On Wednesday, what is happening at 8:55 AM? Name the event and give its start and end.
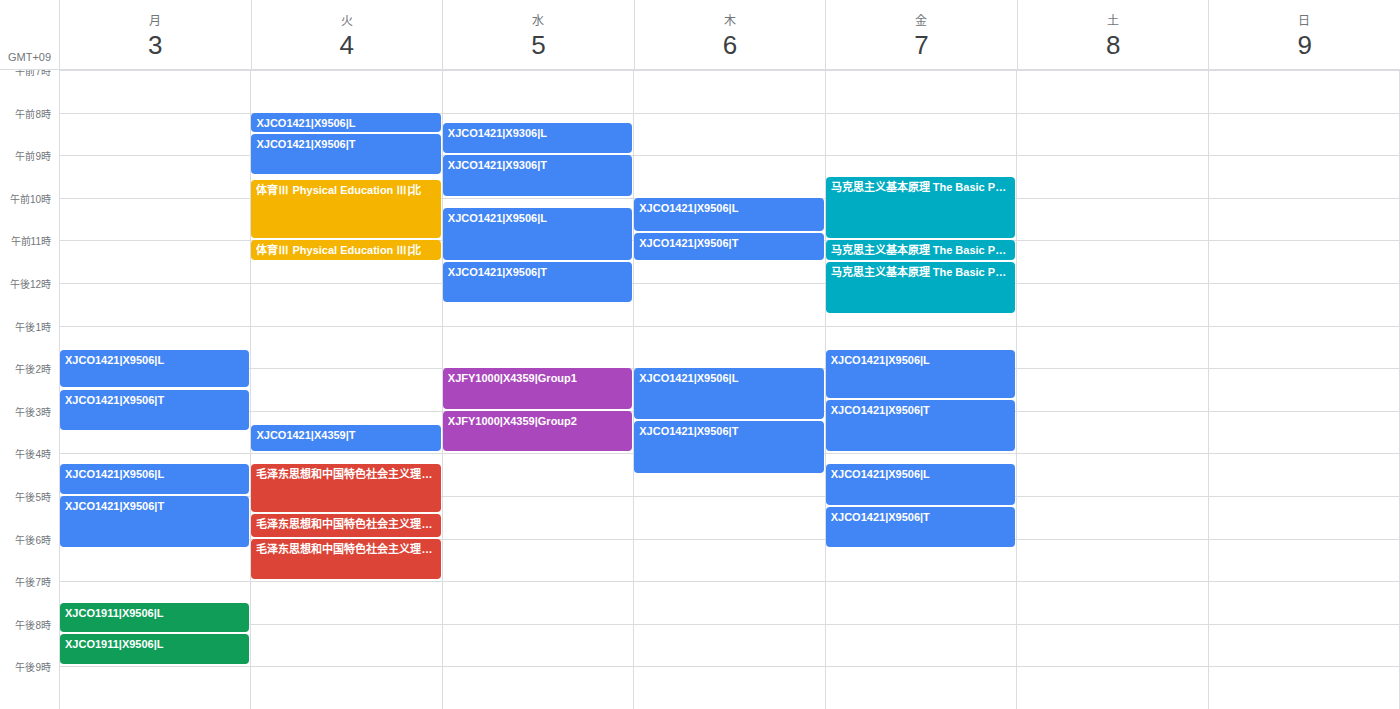
"XJCO1421|X9306|L", 8:15 AM to 9:00 AM